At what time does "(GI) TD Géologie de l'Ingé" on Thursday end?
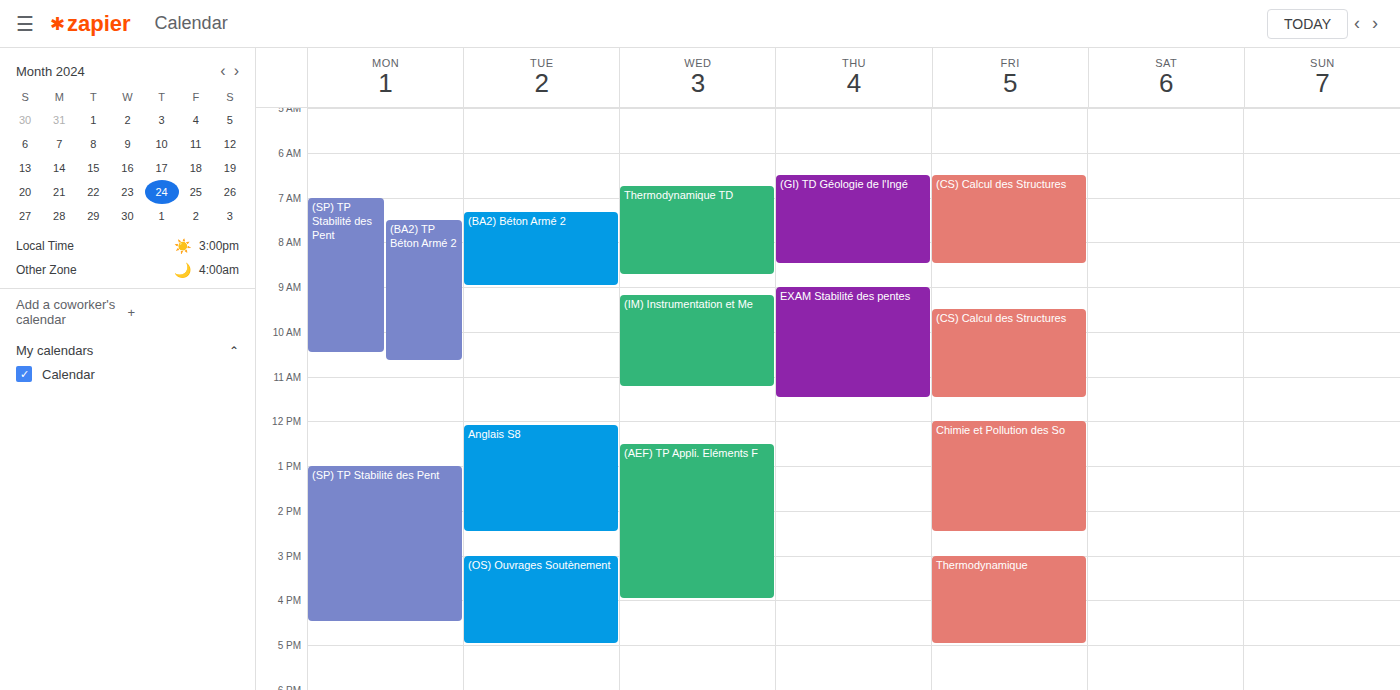
8:30 AM